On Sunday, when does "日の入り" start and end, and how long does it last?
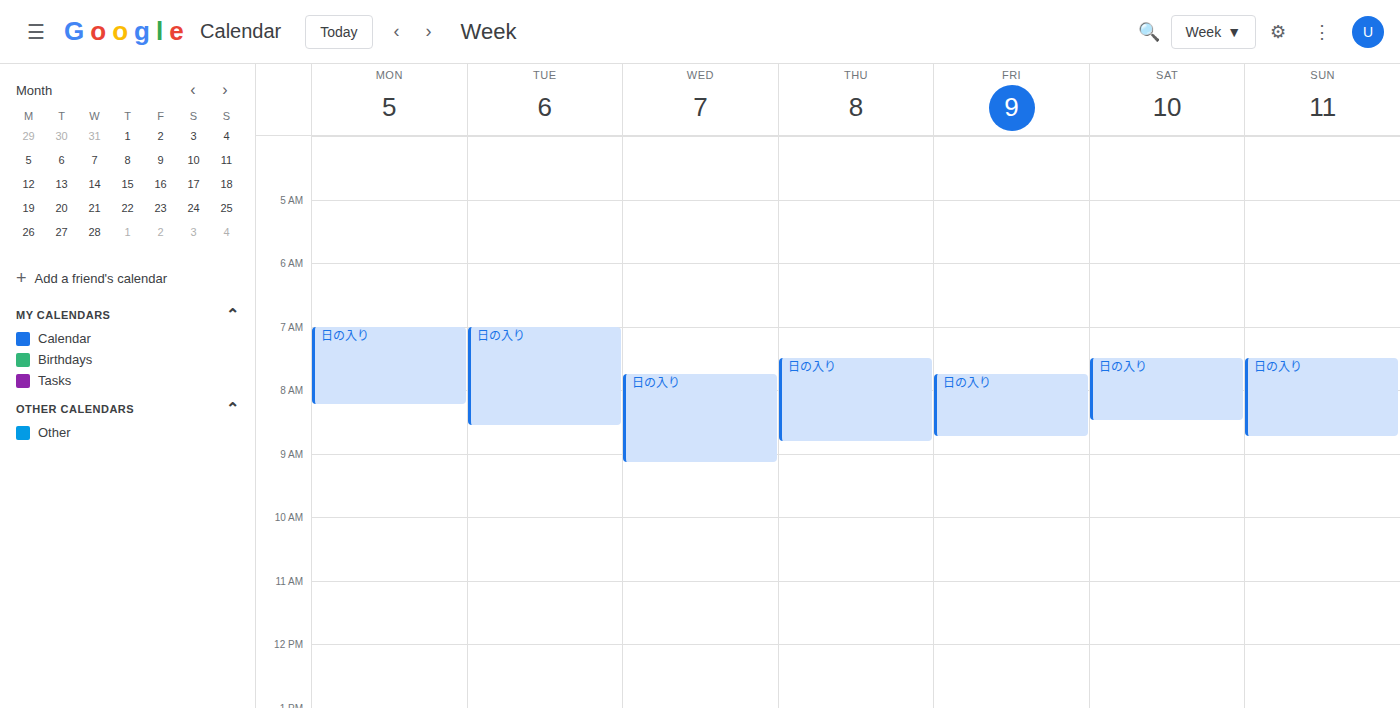
7:30 AM to 8:45 AM, 1 hour 15 minutes